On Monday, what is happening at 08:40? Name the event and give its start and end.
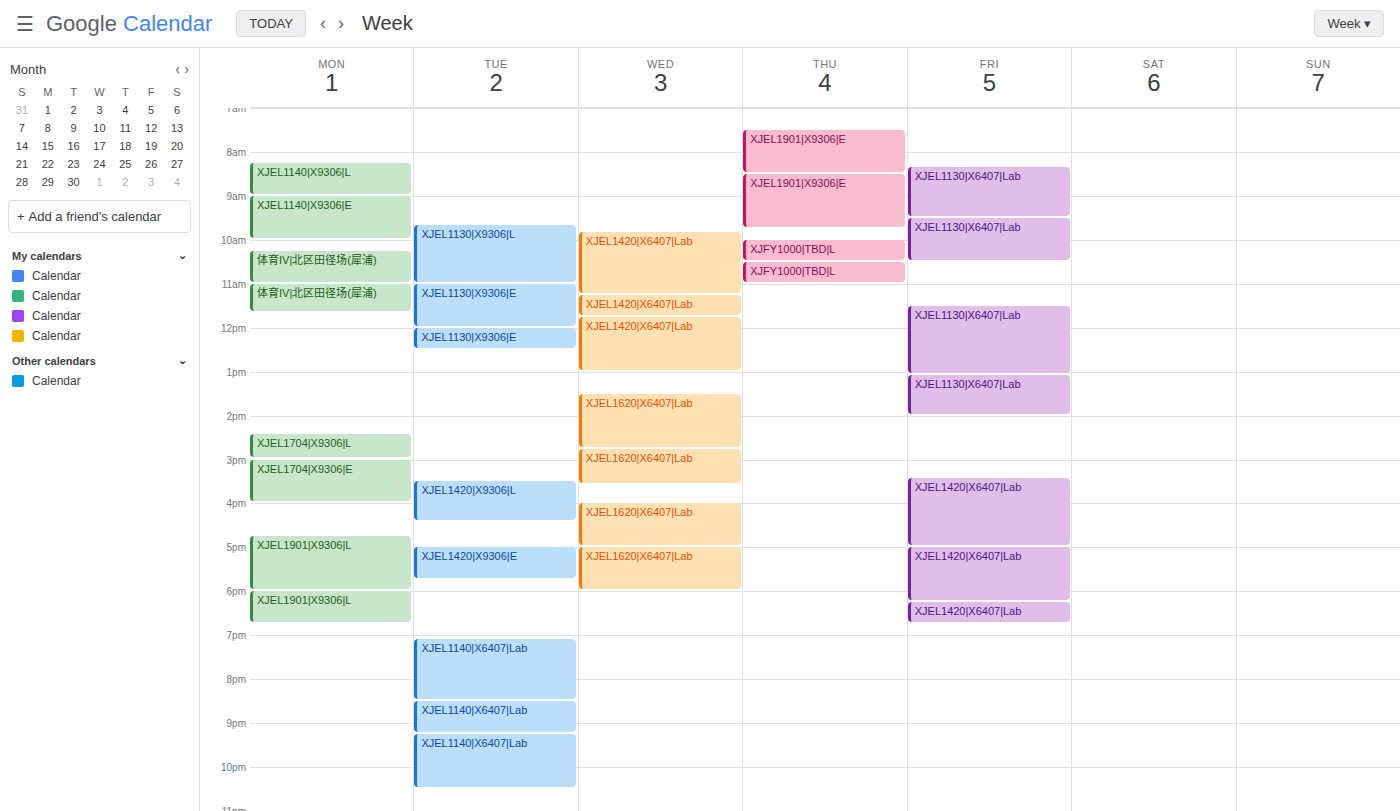
"XJEL1140|X9306|L", 08:15 to 09:00